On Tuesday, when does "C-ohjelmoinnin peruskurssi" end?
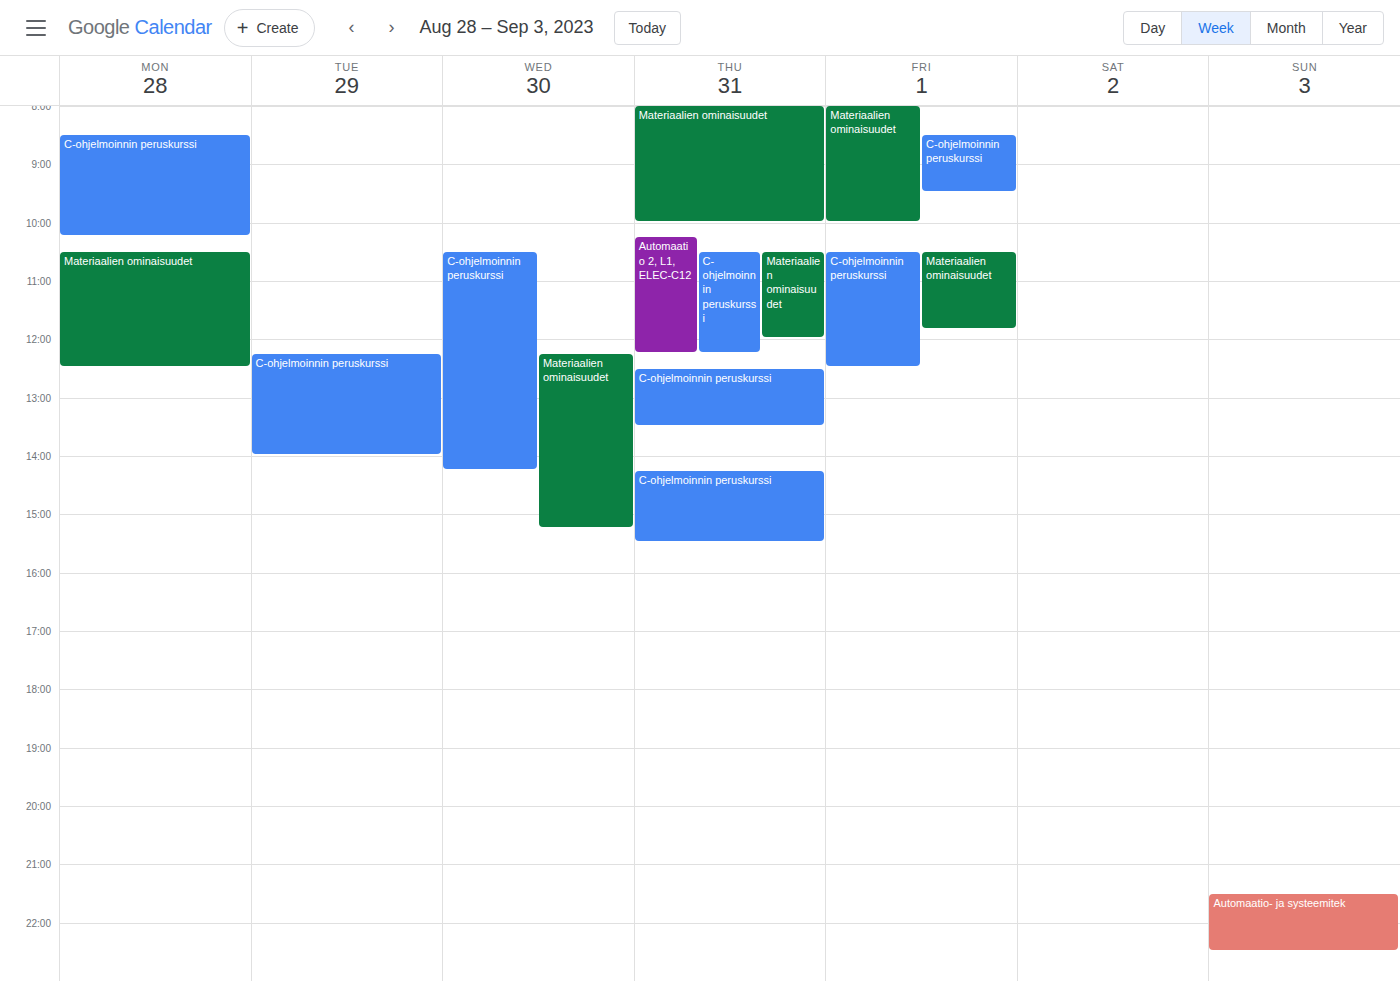
2:00 PM